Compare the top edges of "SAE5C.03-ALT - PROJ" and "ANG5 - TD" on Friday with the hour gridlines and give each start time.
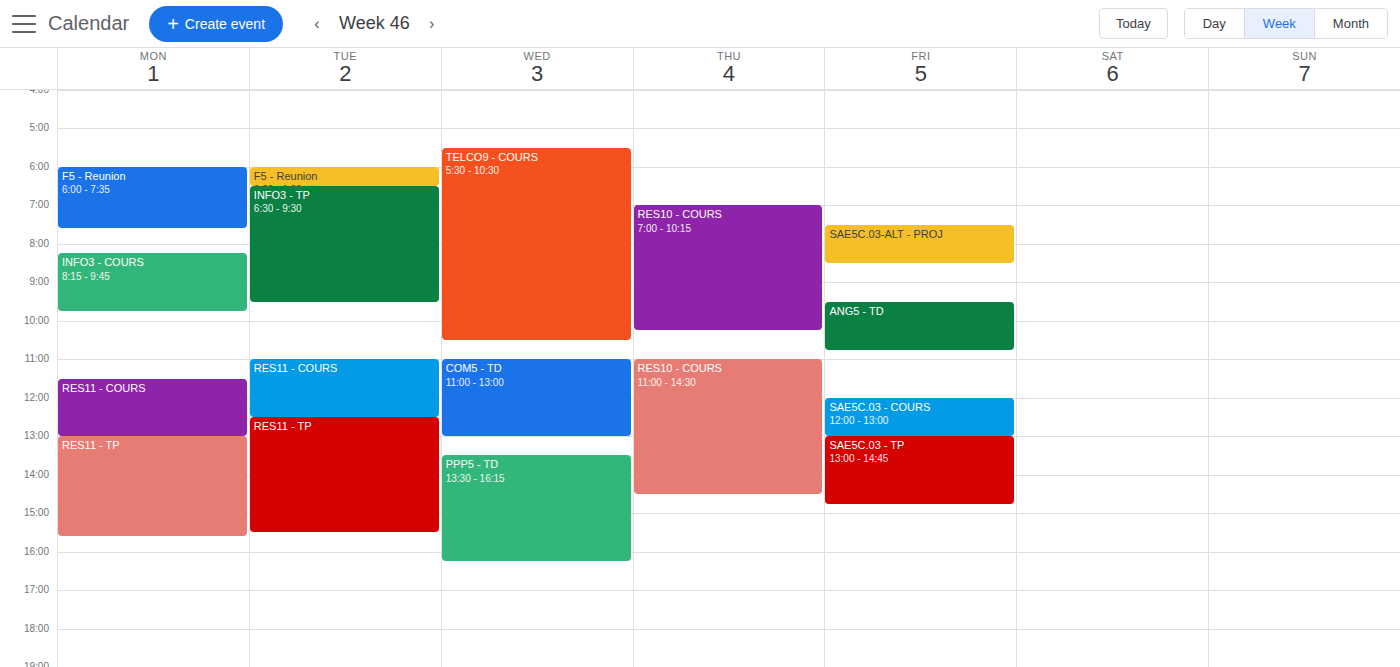
"SAE5C.03-ALT - PROJ": 7:30 AM, halfway between the 7 AM and 8 AM lines. "ANG5 - TD": 9:30 AM, halfway between the 9 AM and 10 AM lines.